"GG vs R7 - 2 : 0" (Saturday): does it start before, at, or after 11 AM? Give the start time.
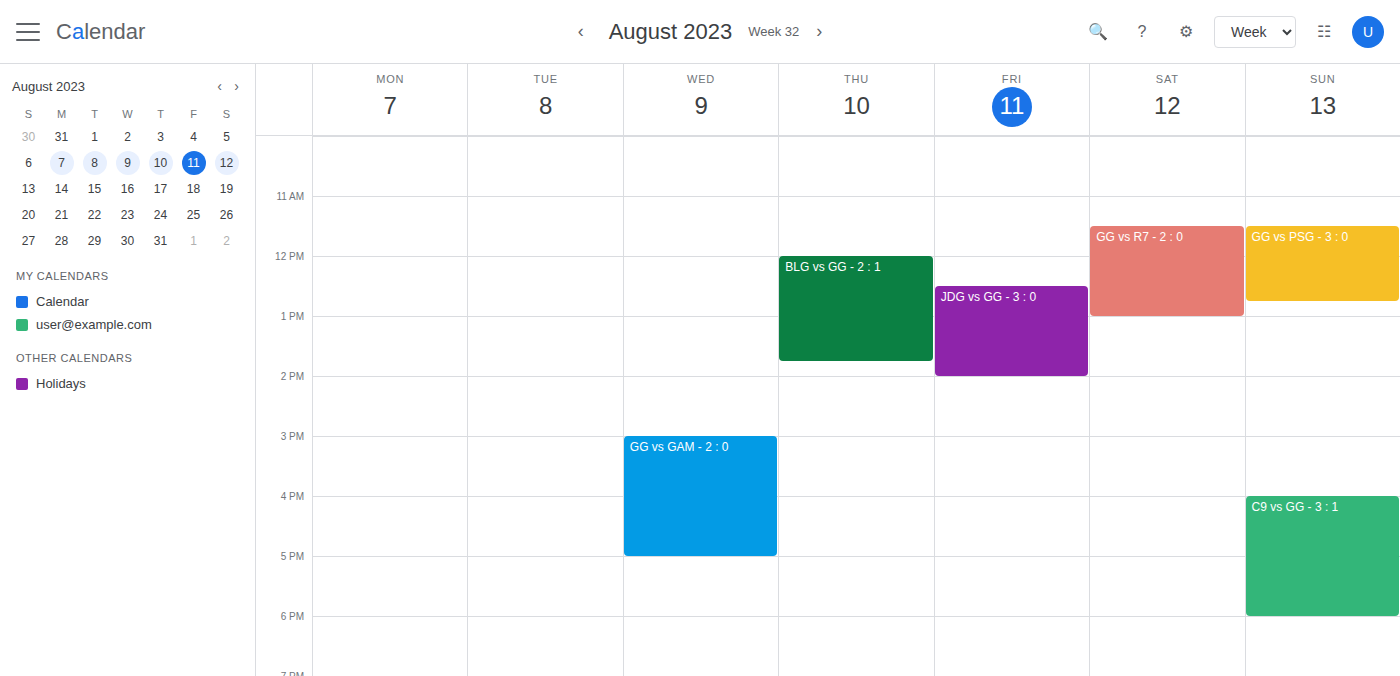
11:30 AM -- after 11 AM, 30 minutes below the 11 AM line.